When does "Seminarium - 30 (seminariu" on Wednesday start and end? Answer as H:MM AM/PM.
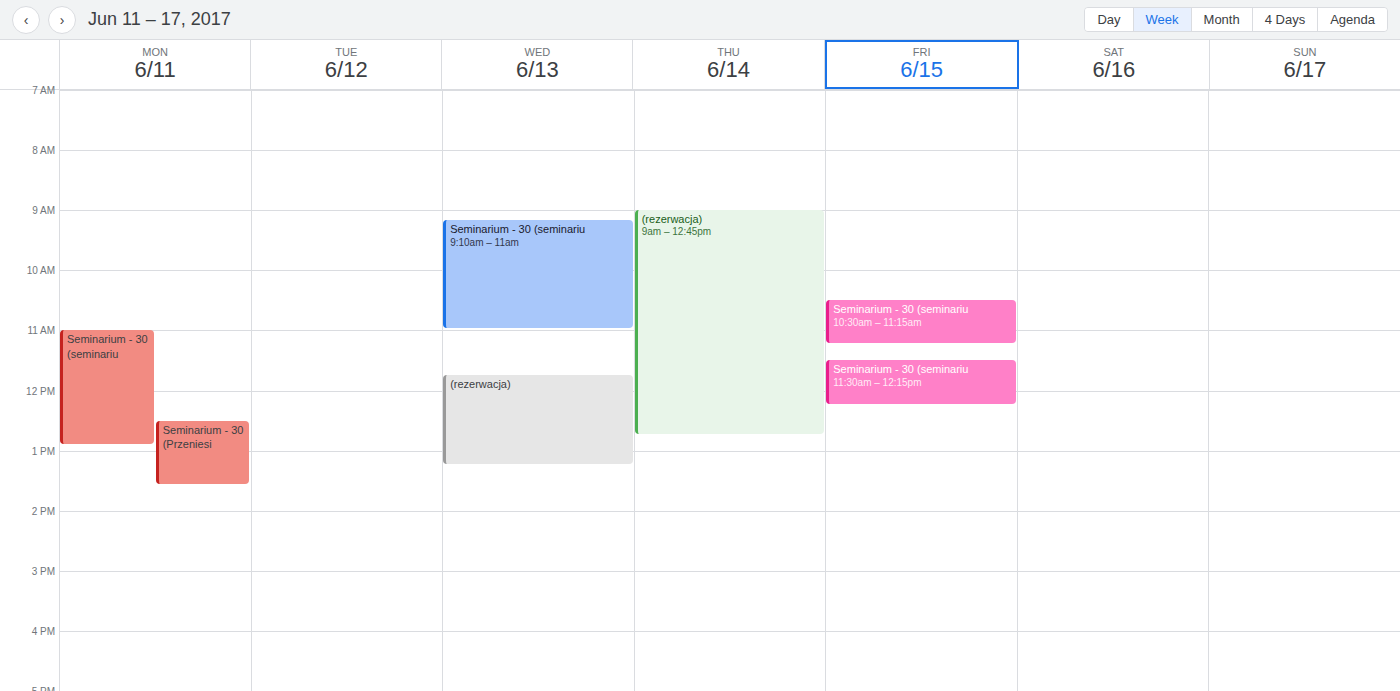
9:10 AM to 11:00 AM